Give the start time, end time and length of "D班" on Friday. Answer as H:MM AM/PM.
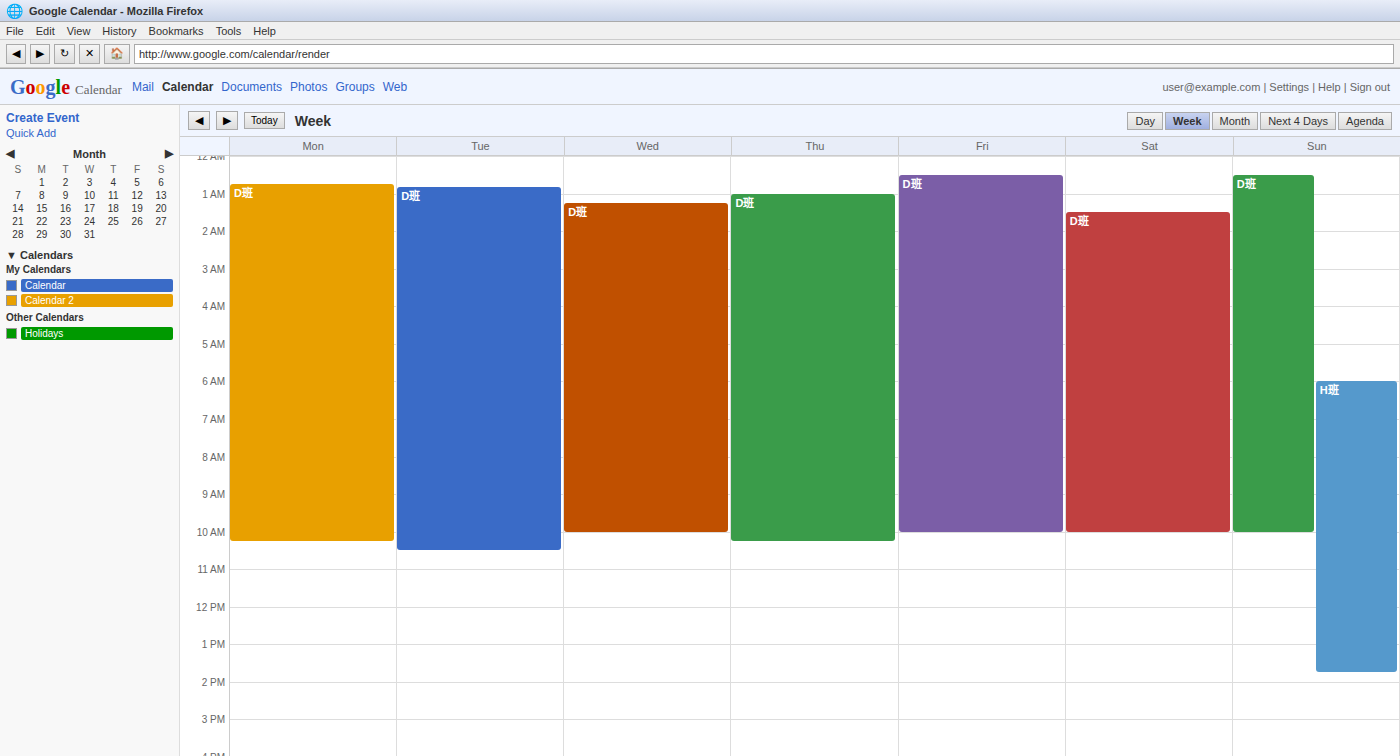
12:30 AM to 10:00 AM, 9 hours 30 minutes